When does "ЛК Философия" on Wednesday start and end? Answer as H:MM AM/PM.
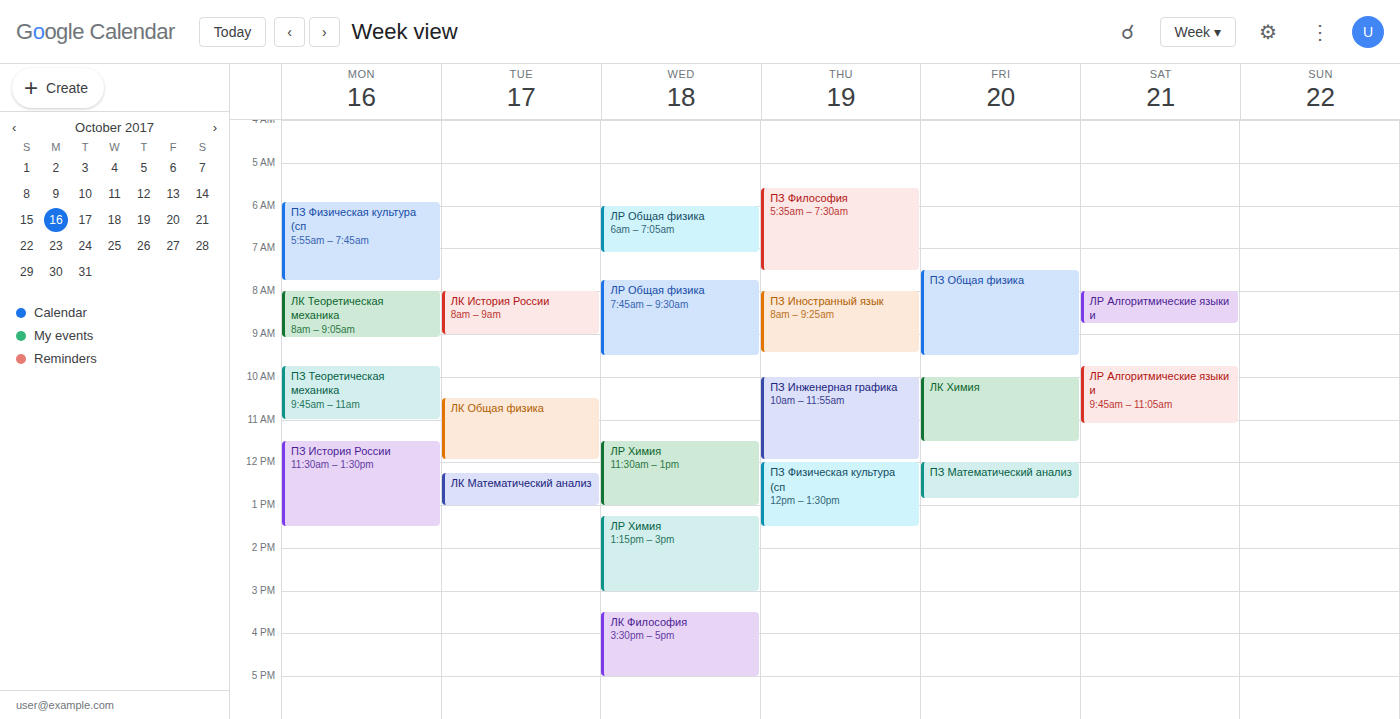
3:30 PM to 5:00 PM